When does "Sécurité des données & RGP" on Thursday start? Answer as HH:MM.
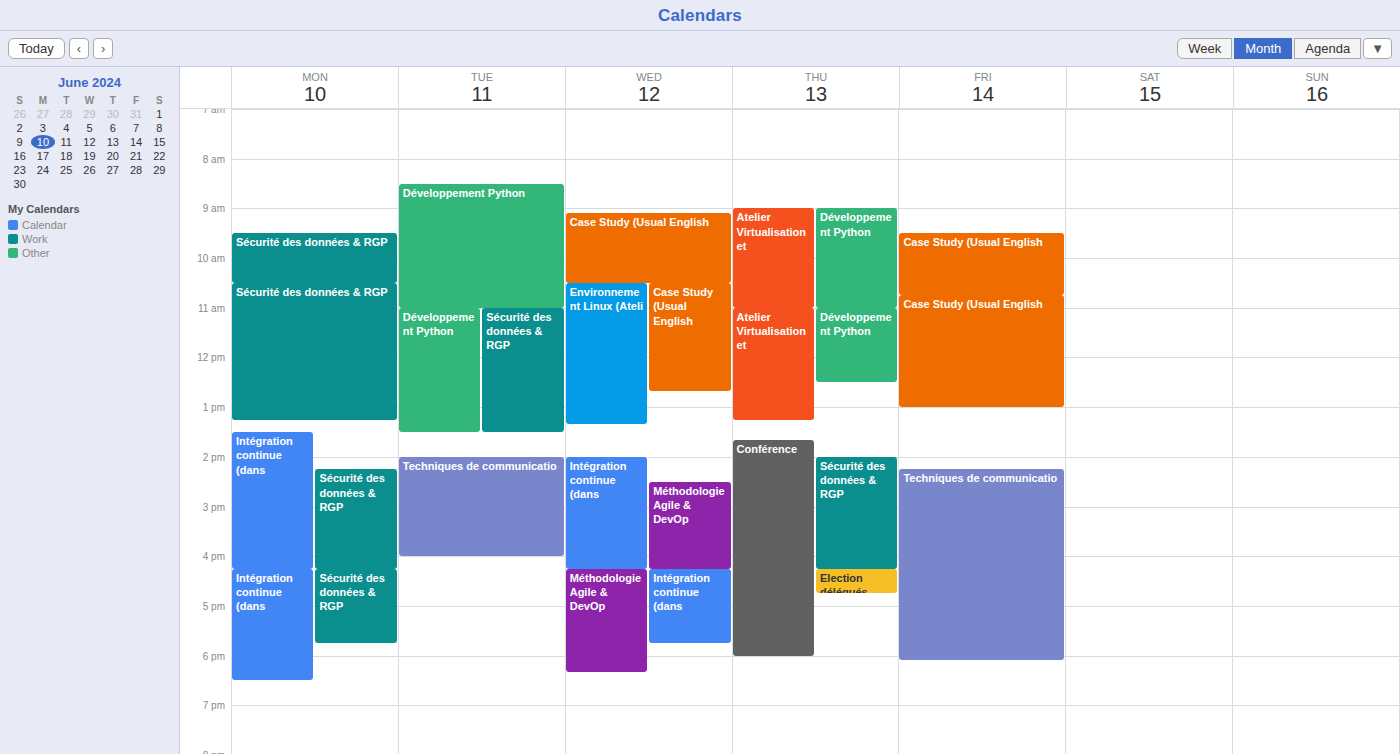
14:00